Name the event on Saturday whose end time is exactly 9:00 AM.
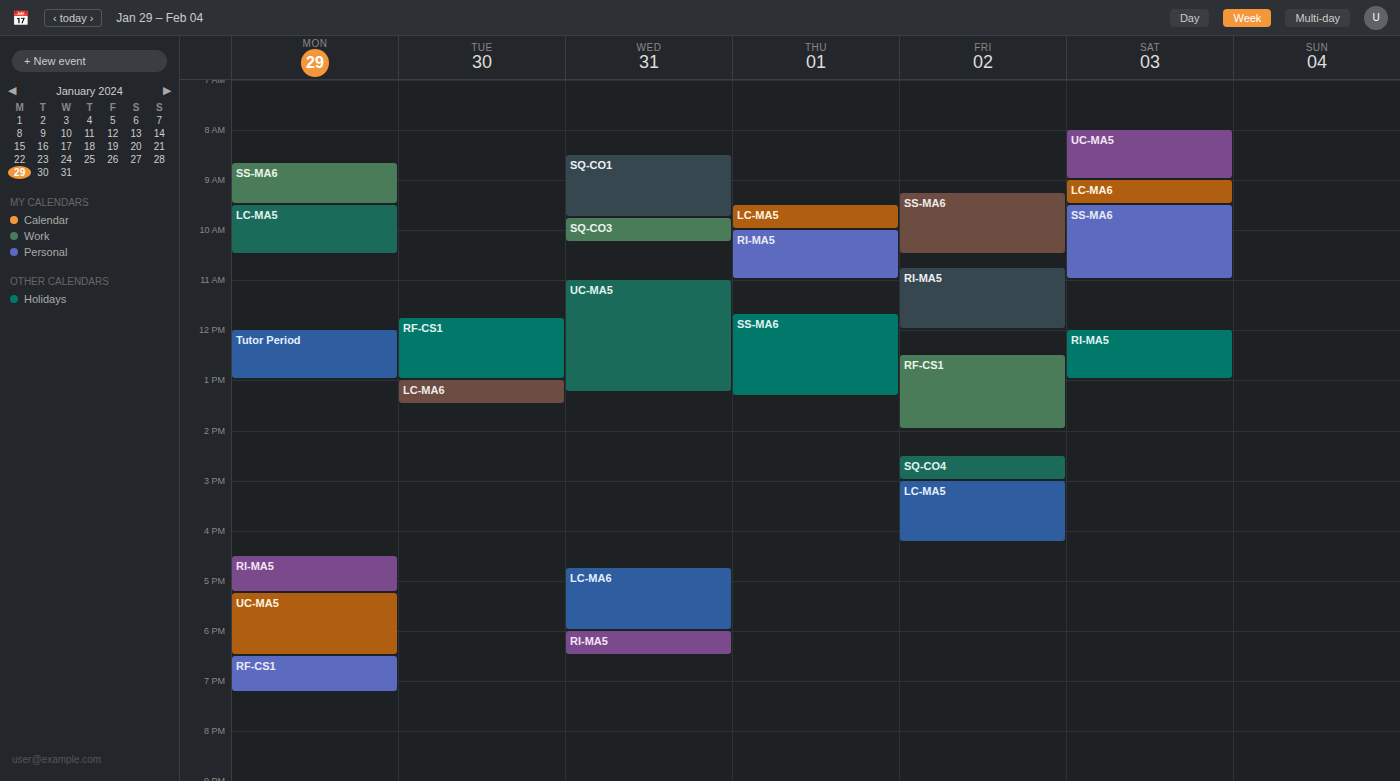
"UC-MA5"